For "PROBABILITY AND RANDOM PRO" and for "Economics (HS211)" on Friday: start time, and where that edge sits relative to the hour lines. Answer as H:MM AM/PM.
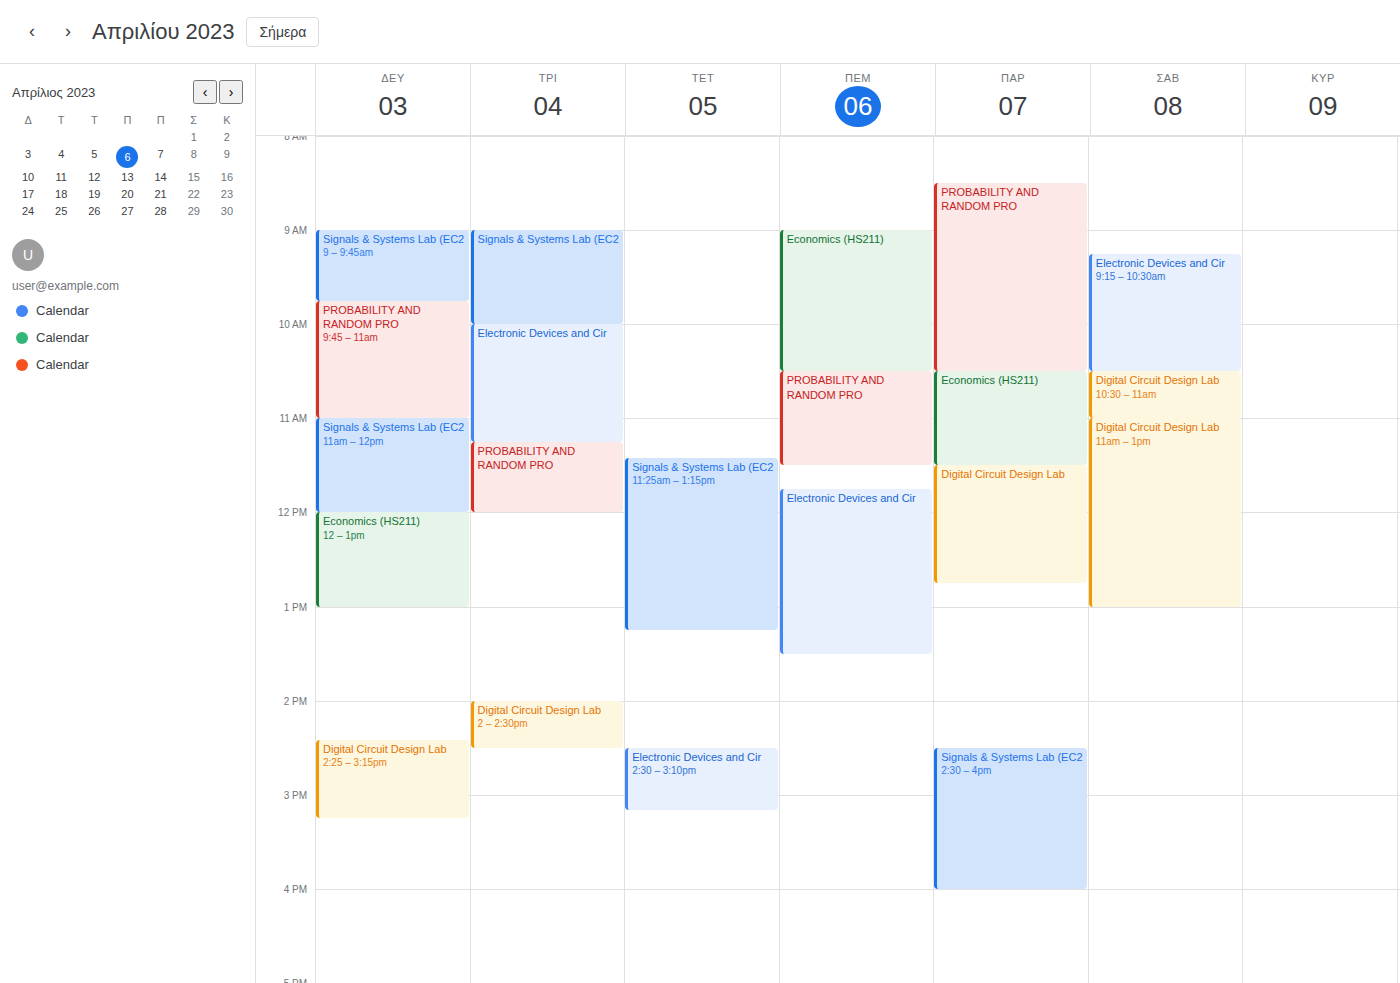
"PROBABILITY AND RANDOM PRO": 8:30 AM, halfway between the 8 AM and 9 AM lines. "Economics (HS211)": 10:30 AM, halfway between the 10 AM and 11 AM lines.